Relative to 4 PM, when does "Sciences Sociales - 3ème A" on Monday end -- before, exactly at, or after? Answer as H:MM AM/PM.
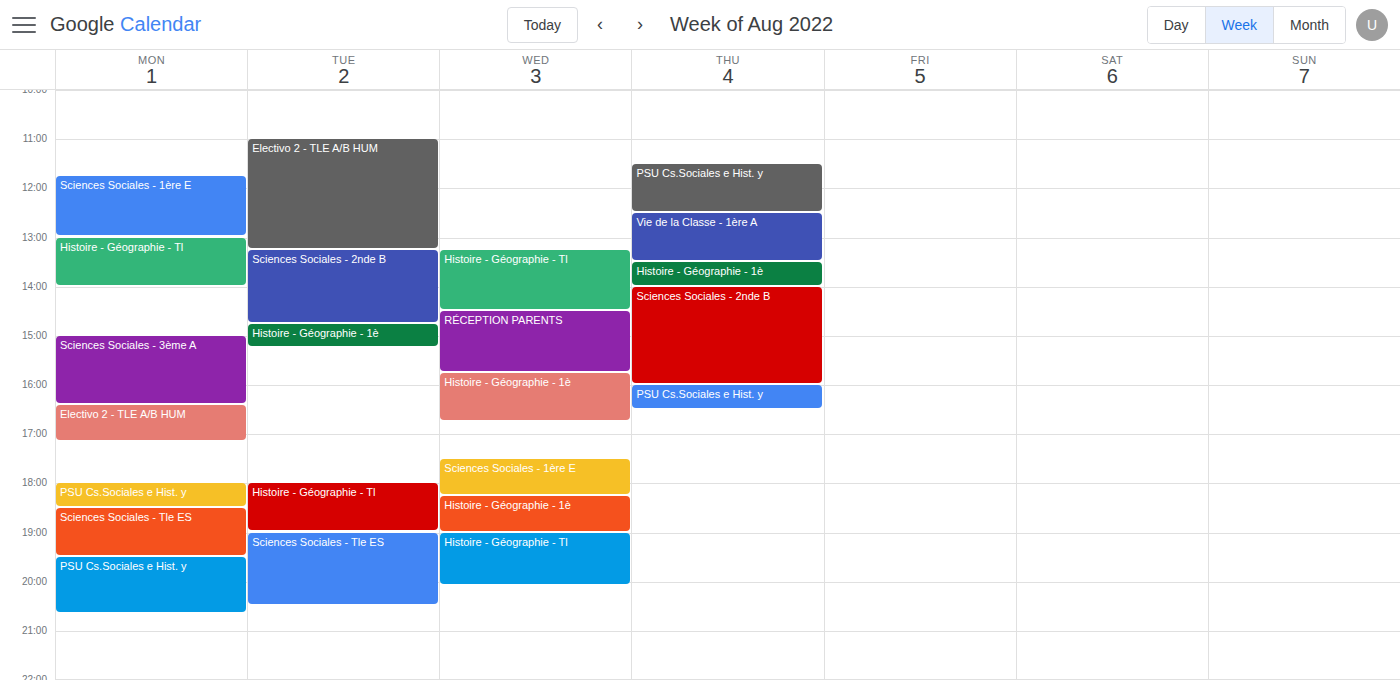
4:25 PM -- after 4 PM, 25 minutes below the 4 PM line.